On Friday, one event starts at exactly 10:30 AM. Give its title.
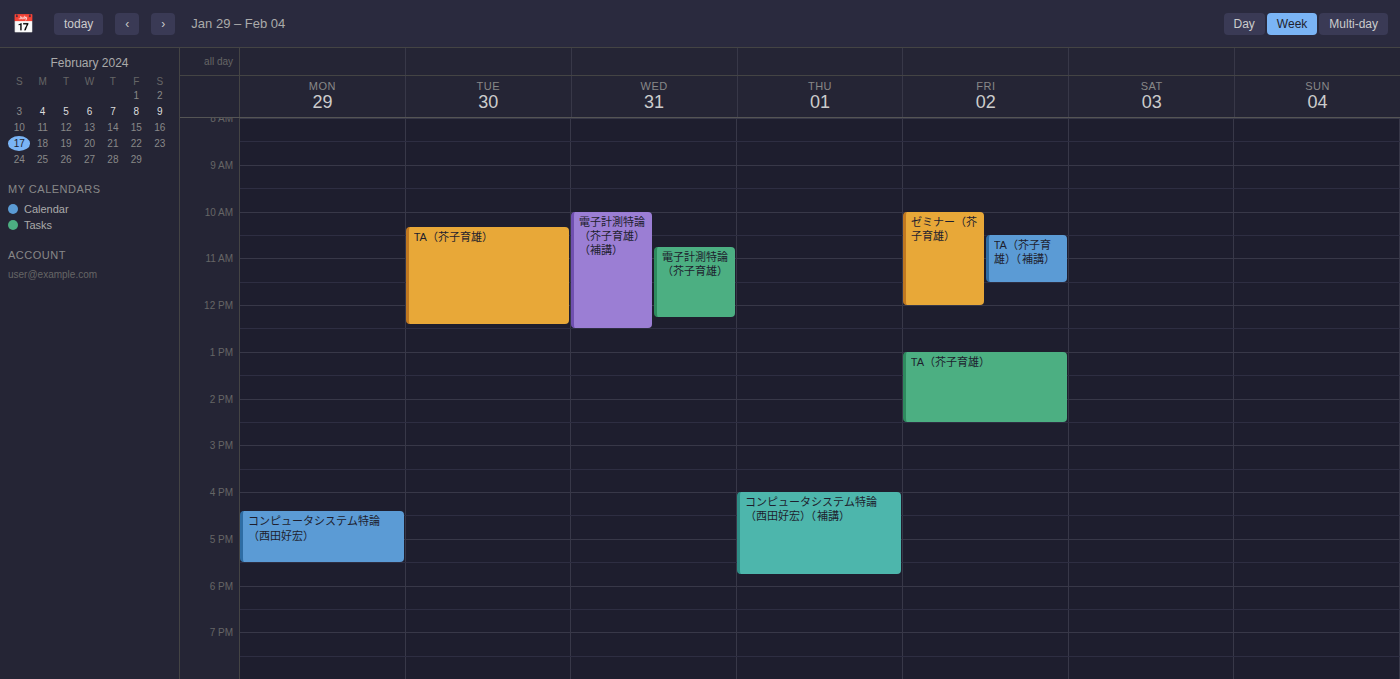
"TA（芥子育雄）（補講）"